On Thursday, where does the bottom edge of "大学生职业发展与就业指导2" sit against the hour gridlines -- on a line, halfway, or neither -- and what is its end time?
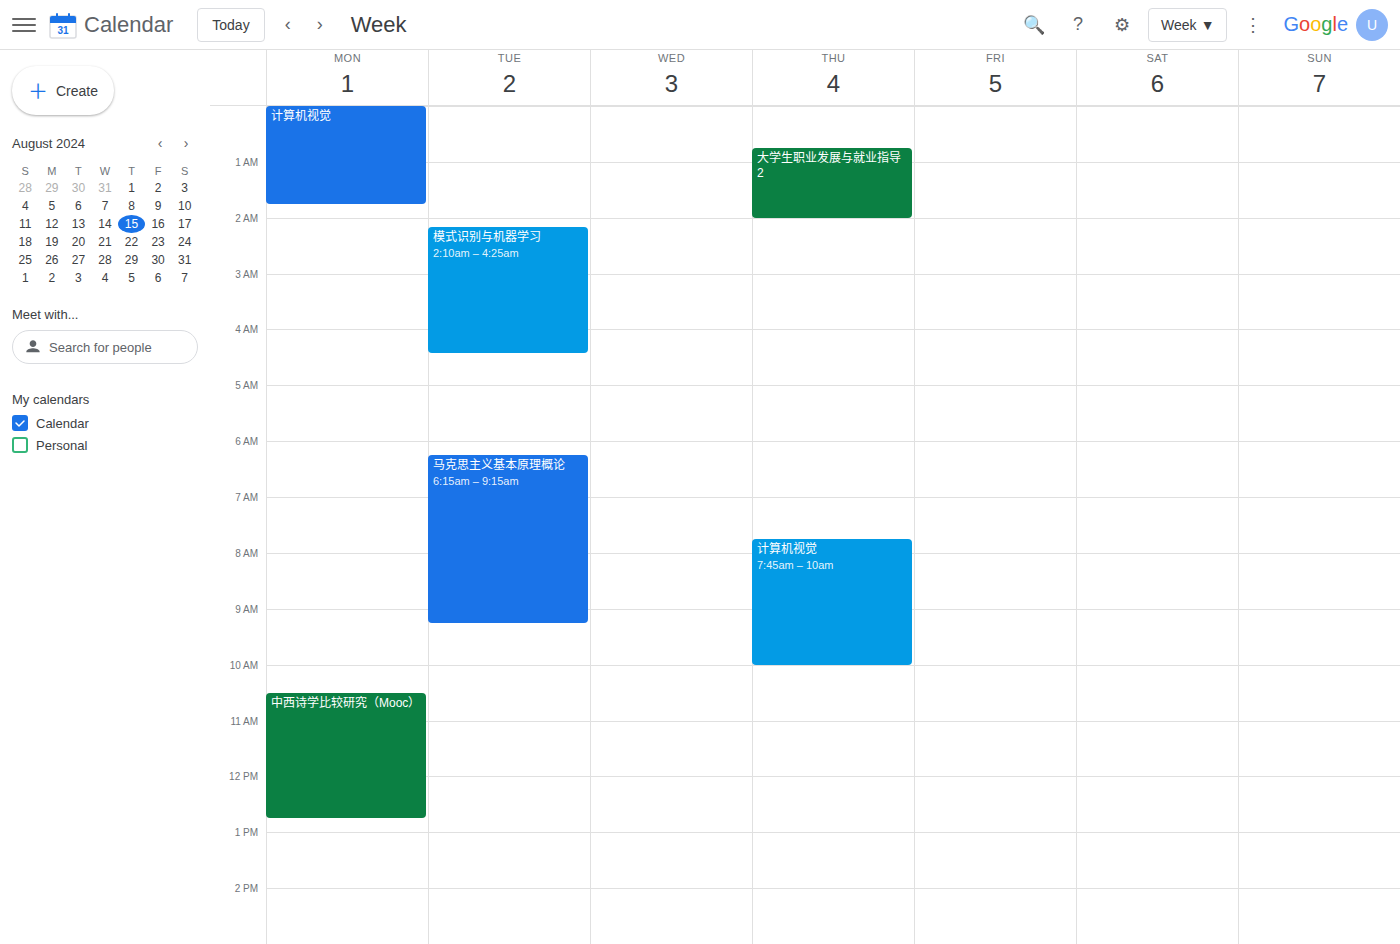
2:00 AM -- exactly on the 2 AM line.